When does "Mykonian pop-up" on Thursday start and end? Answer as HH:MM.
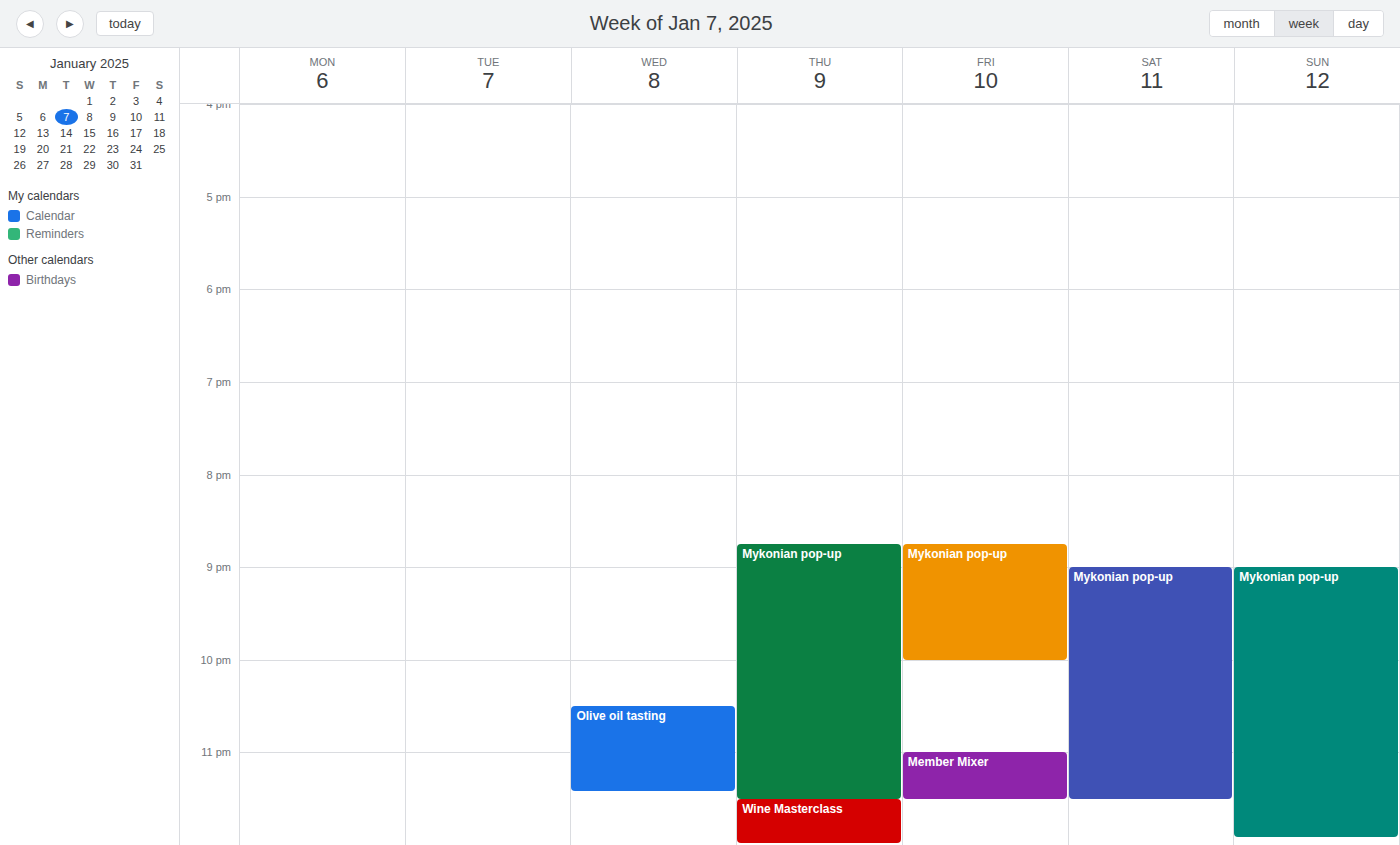
20:45 to 23:30